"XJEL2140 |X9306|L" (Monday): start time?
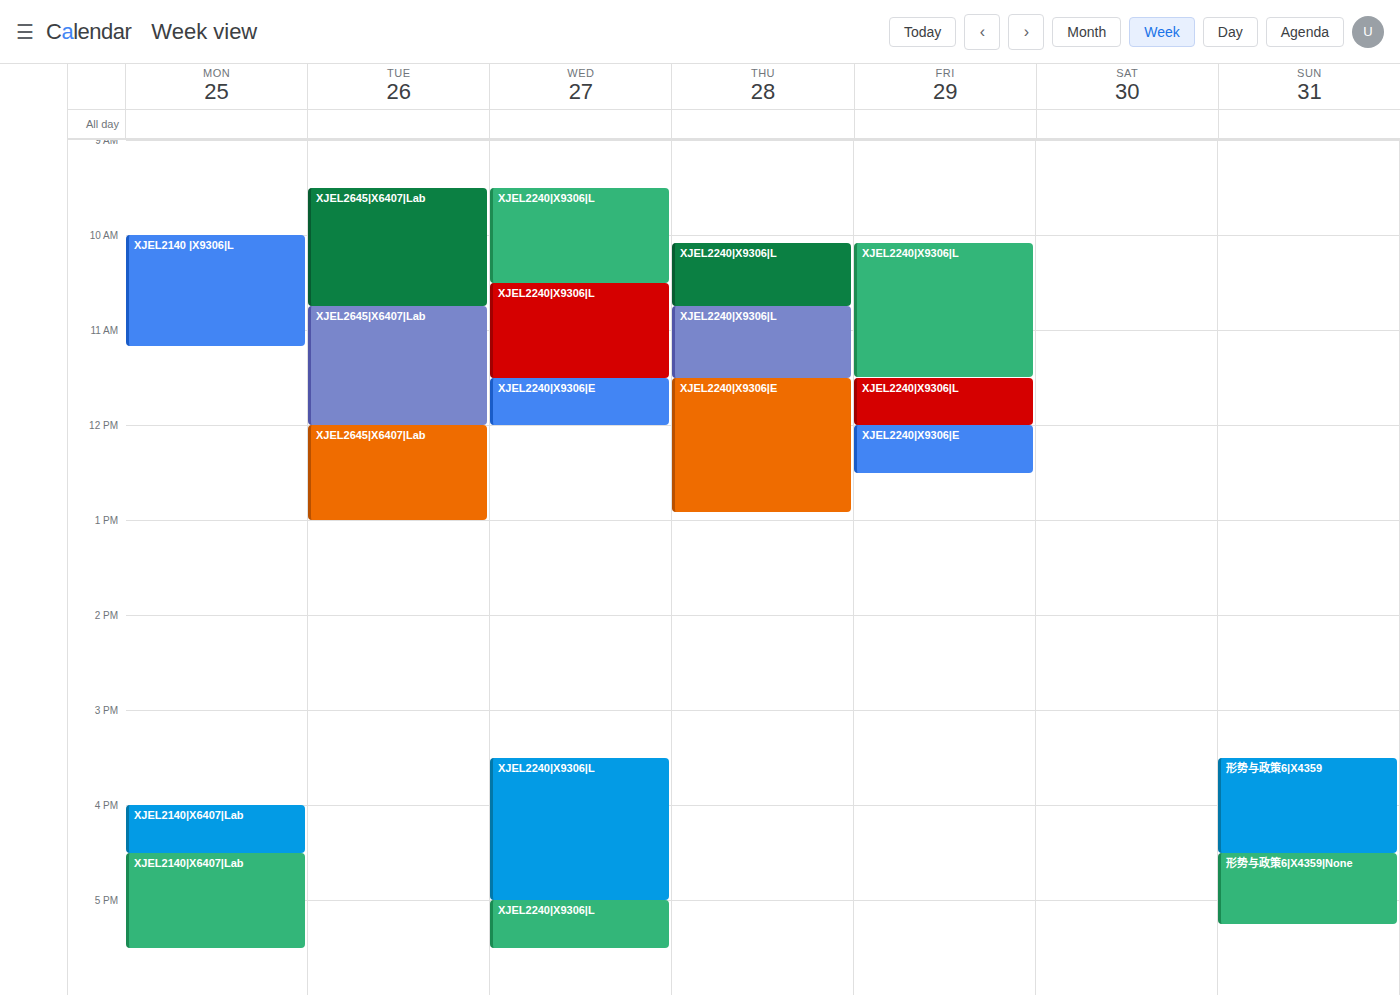
10:00 AM